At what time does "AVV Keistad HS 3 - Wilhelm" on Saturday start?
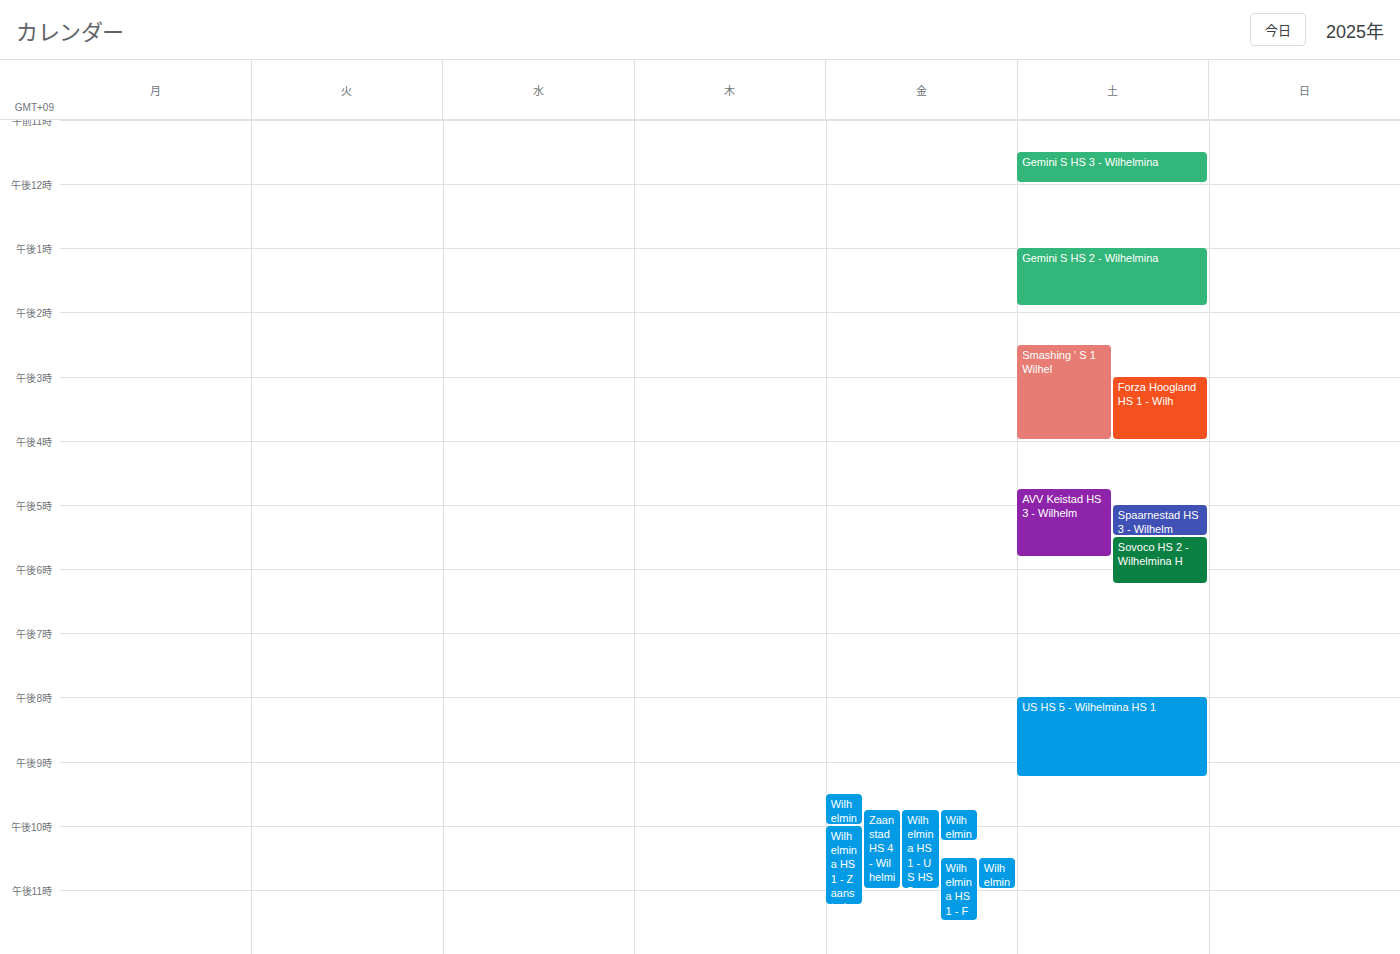
16:45